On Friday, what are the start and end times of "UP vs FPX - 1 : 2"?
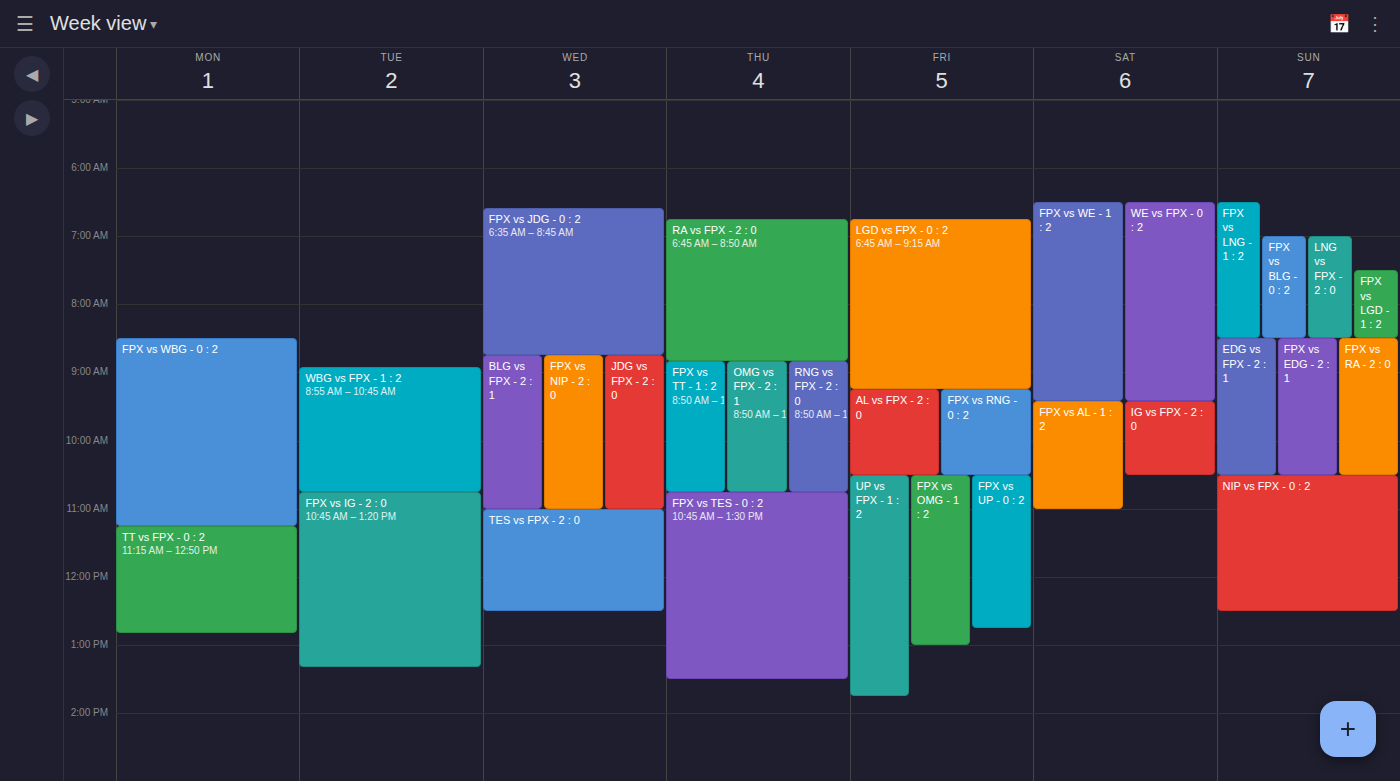
10:30 AM to 1:45 PM